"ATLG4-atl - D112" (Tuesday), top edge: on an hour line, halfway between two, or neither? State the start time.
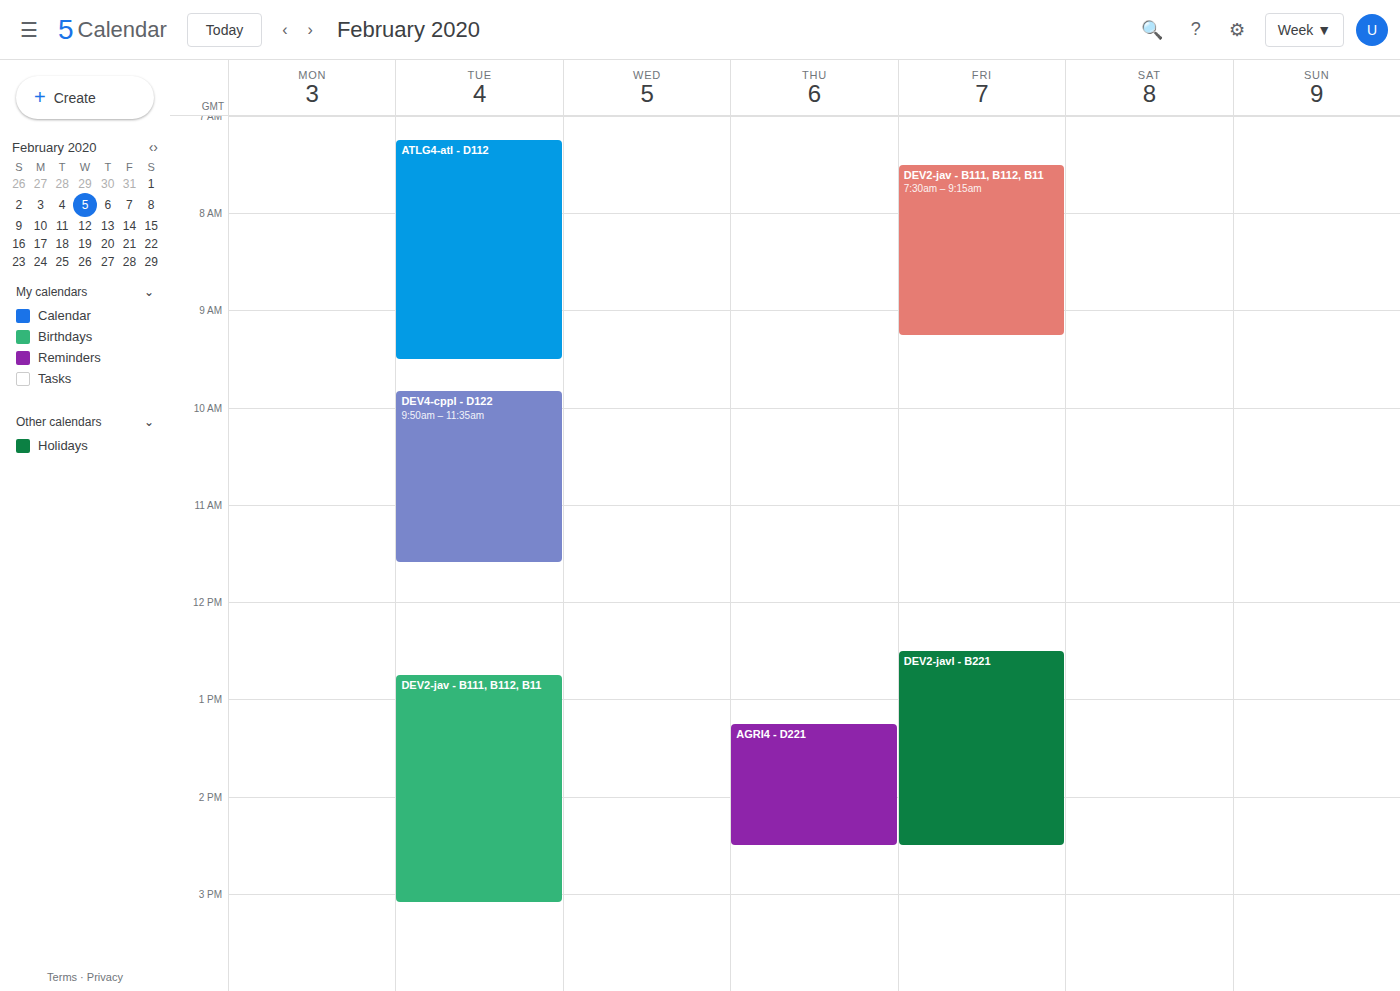
7:15 AM -- neither: a quarter of the way from the 7 AM line to the 8 AM line.